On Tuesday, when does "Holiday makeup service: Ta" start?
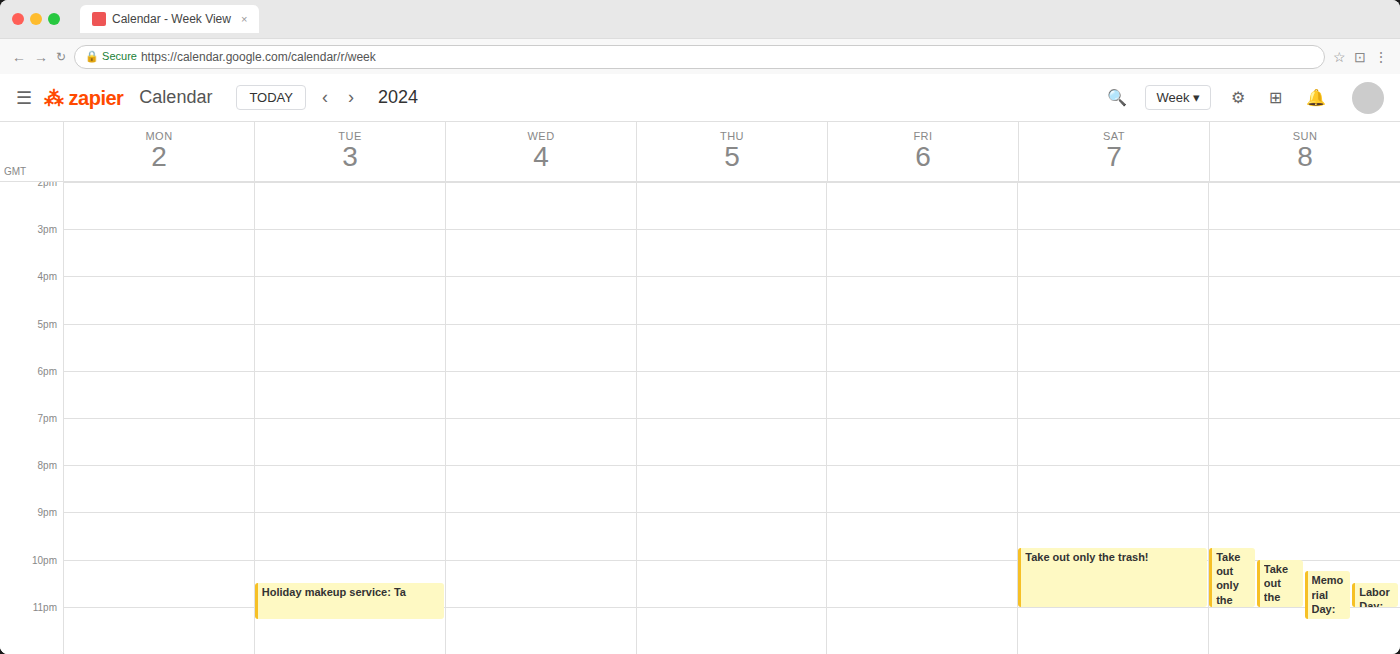
22:30